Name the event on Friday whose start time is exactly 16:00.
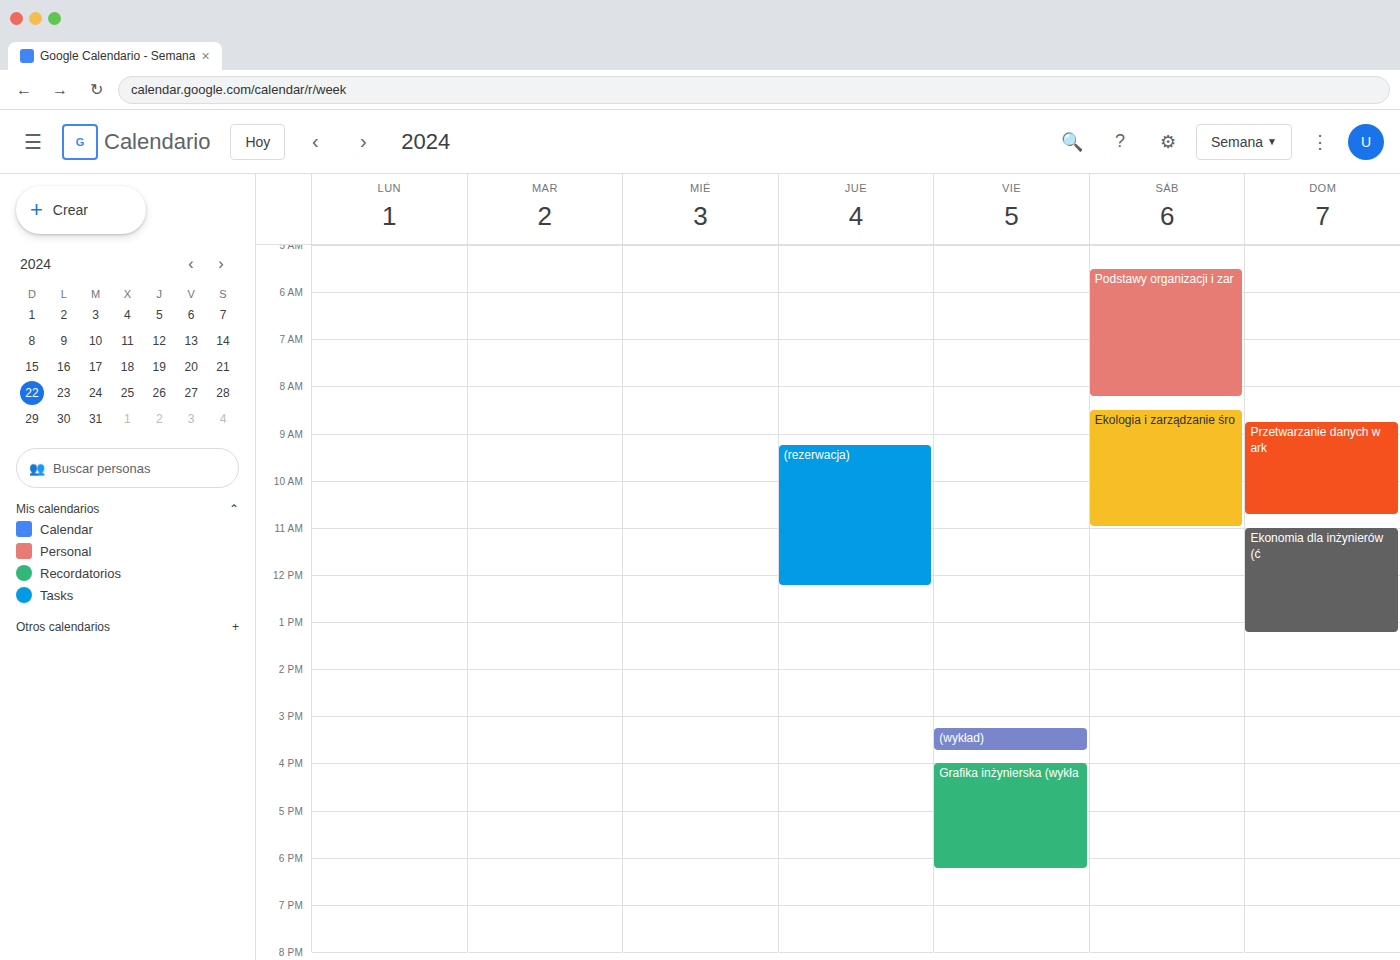
"Grafika inżynierska (wykła"